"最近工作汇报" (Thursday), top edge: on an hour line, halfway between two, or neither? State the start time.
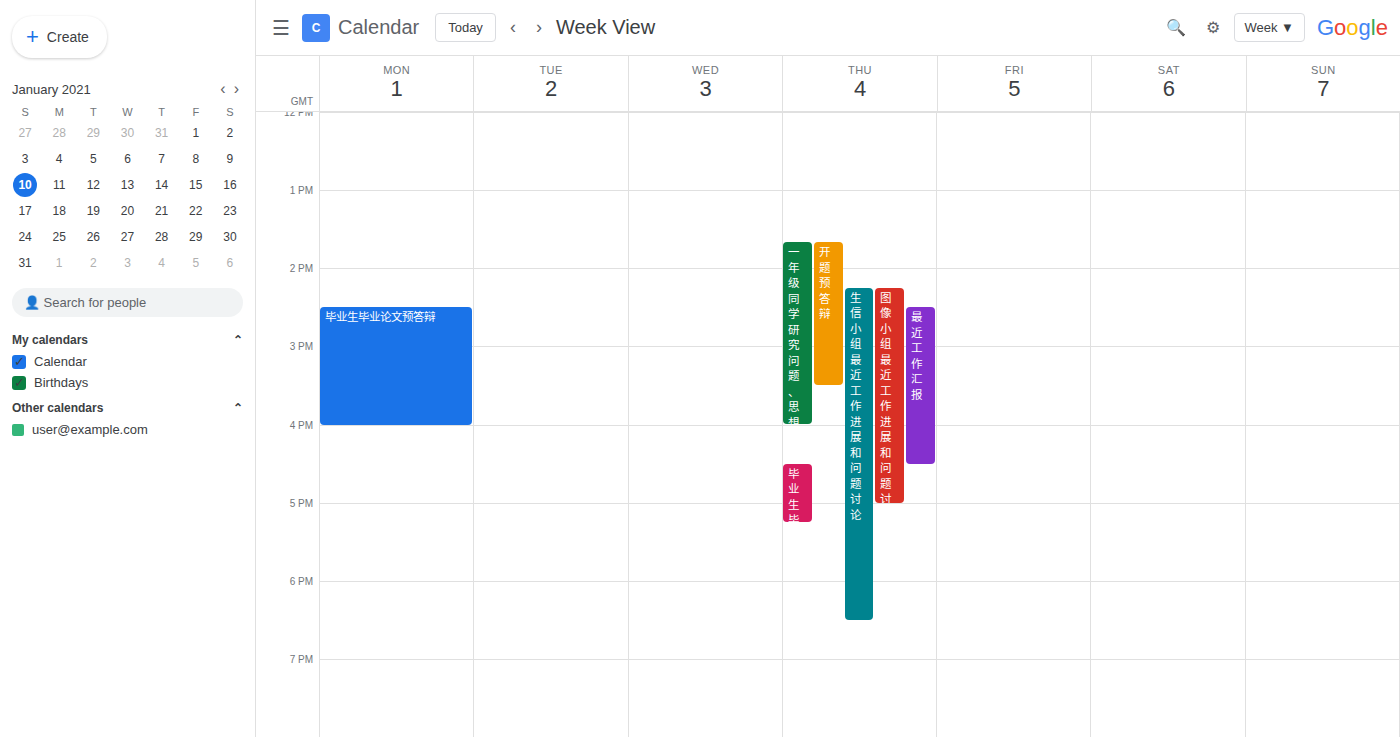
2:30 PM -- halfway between the 2 PM and 3 PM lines.